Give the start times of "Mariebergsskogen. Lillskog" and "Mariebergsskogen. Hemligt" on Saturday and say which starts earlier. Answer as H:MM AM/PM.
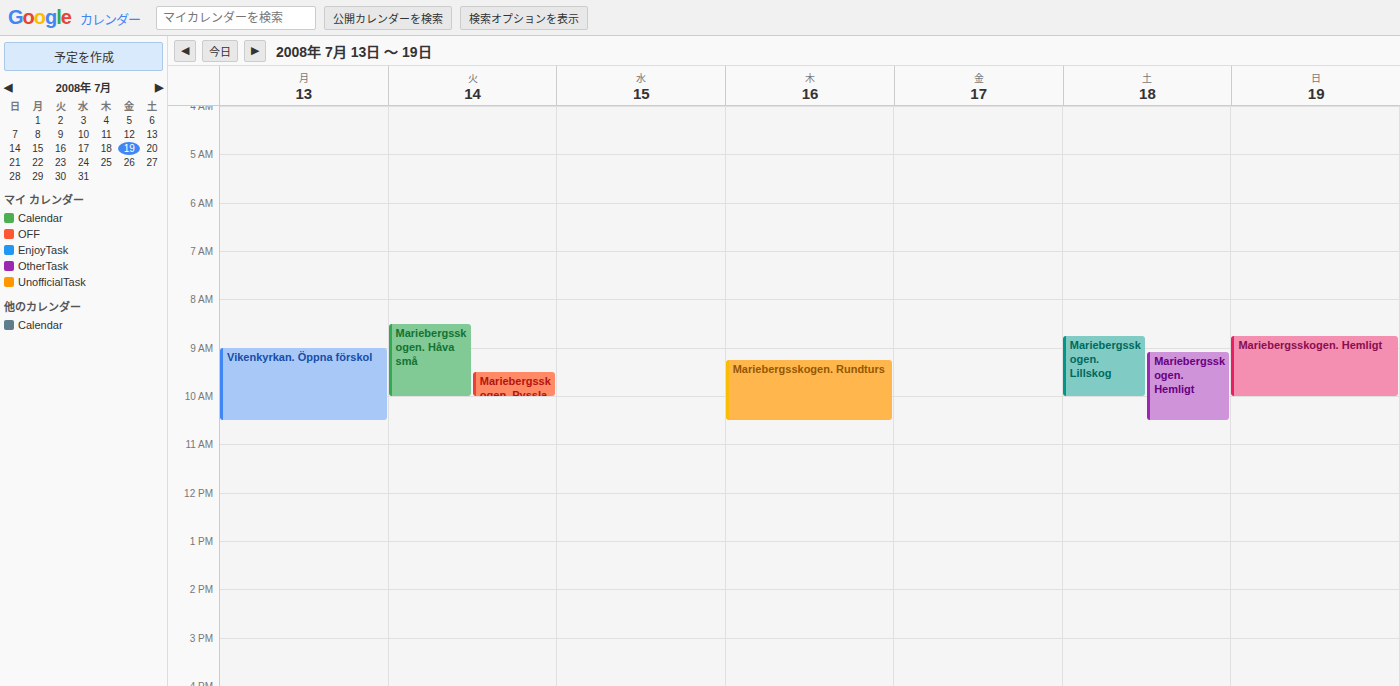
"Mariebergsskogen. Lillskog" 8:45 AM; "Mariebergsskogen. Hemligt" 9:05 AM.